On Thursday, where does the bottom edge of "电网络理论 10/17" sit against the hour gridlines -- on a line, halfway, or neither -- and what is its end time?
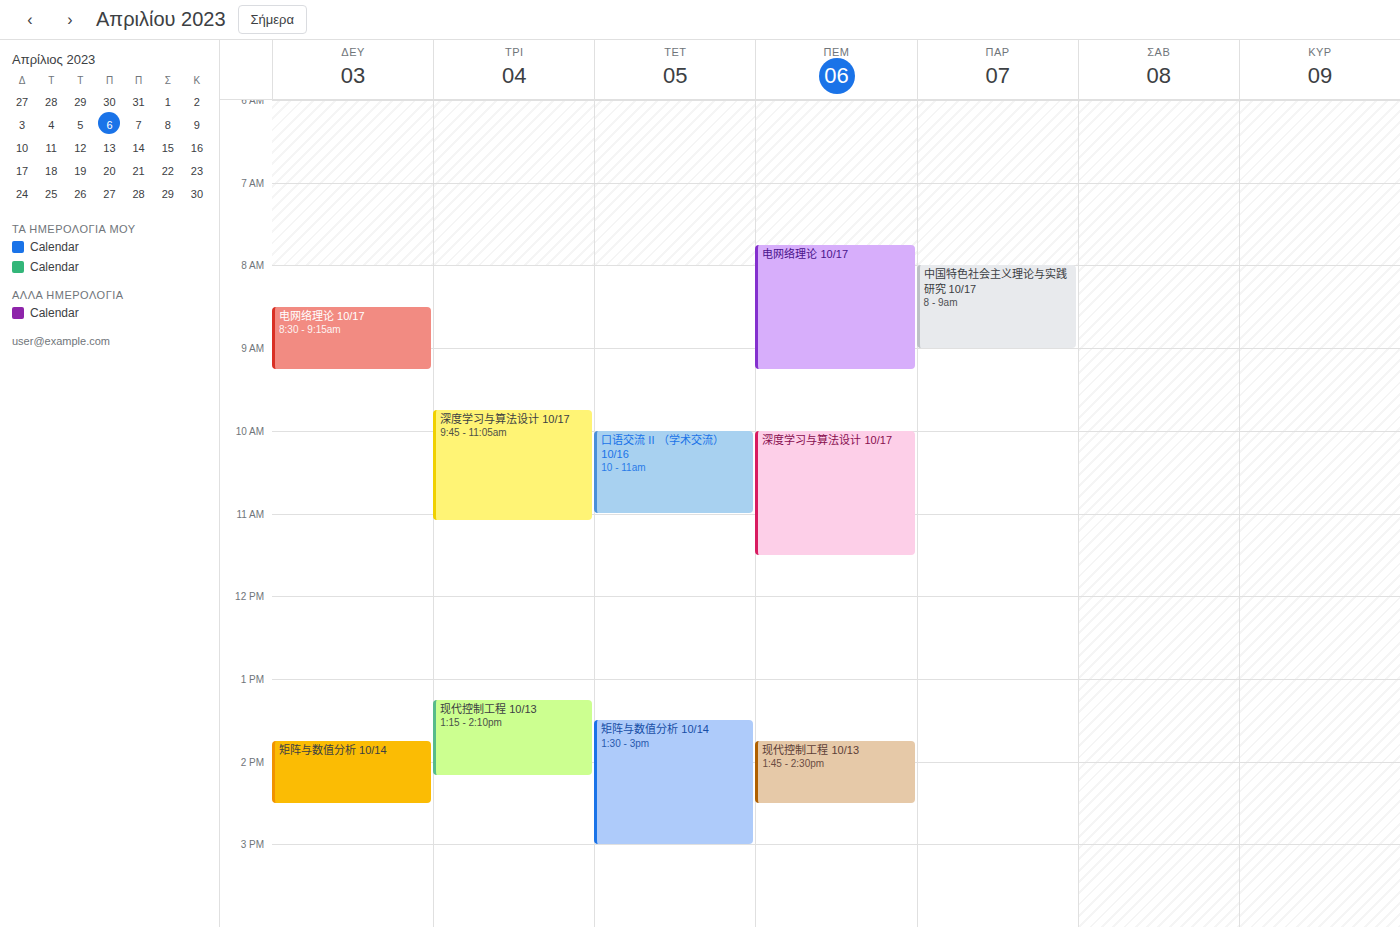
9:15 AM -- neither: a quarter of the way from the 9 AM line to the 10 AM line.